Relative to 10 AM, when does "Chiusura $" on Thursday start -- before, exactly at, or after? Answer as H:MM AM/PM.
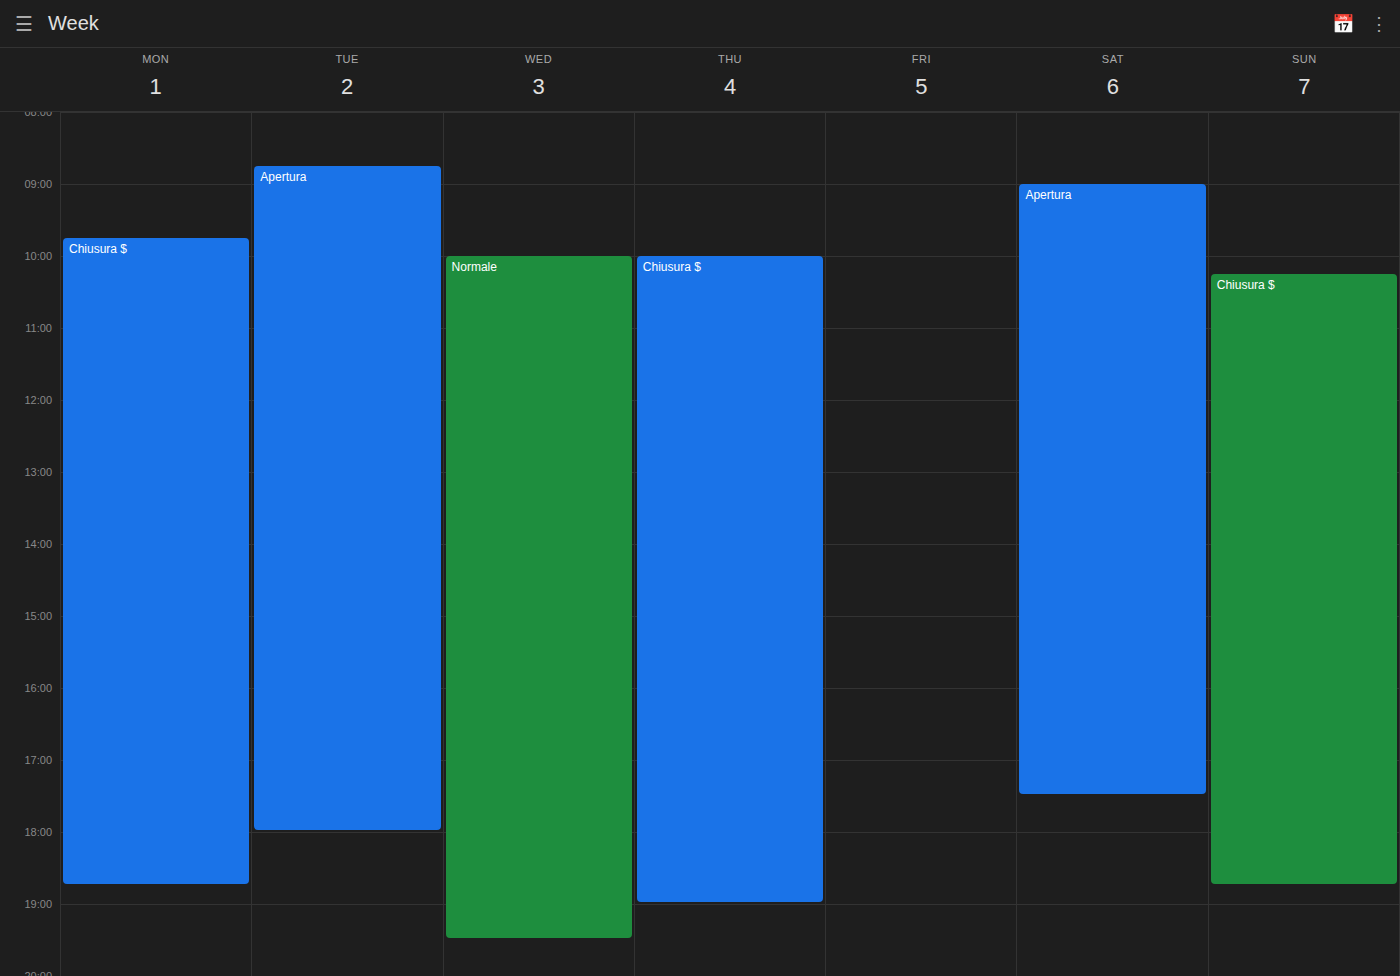
10:00 AM -- exactly at 10 AM, on the 10 AM line.